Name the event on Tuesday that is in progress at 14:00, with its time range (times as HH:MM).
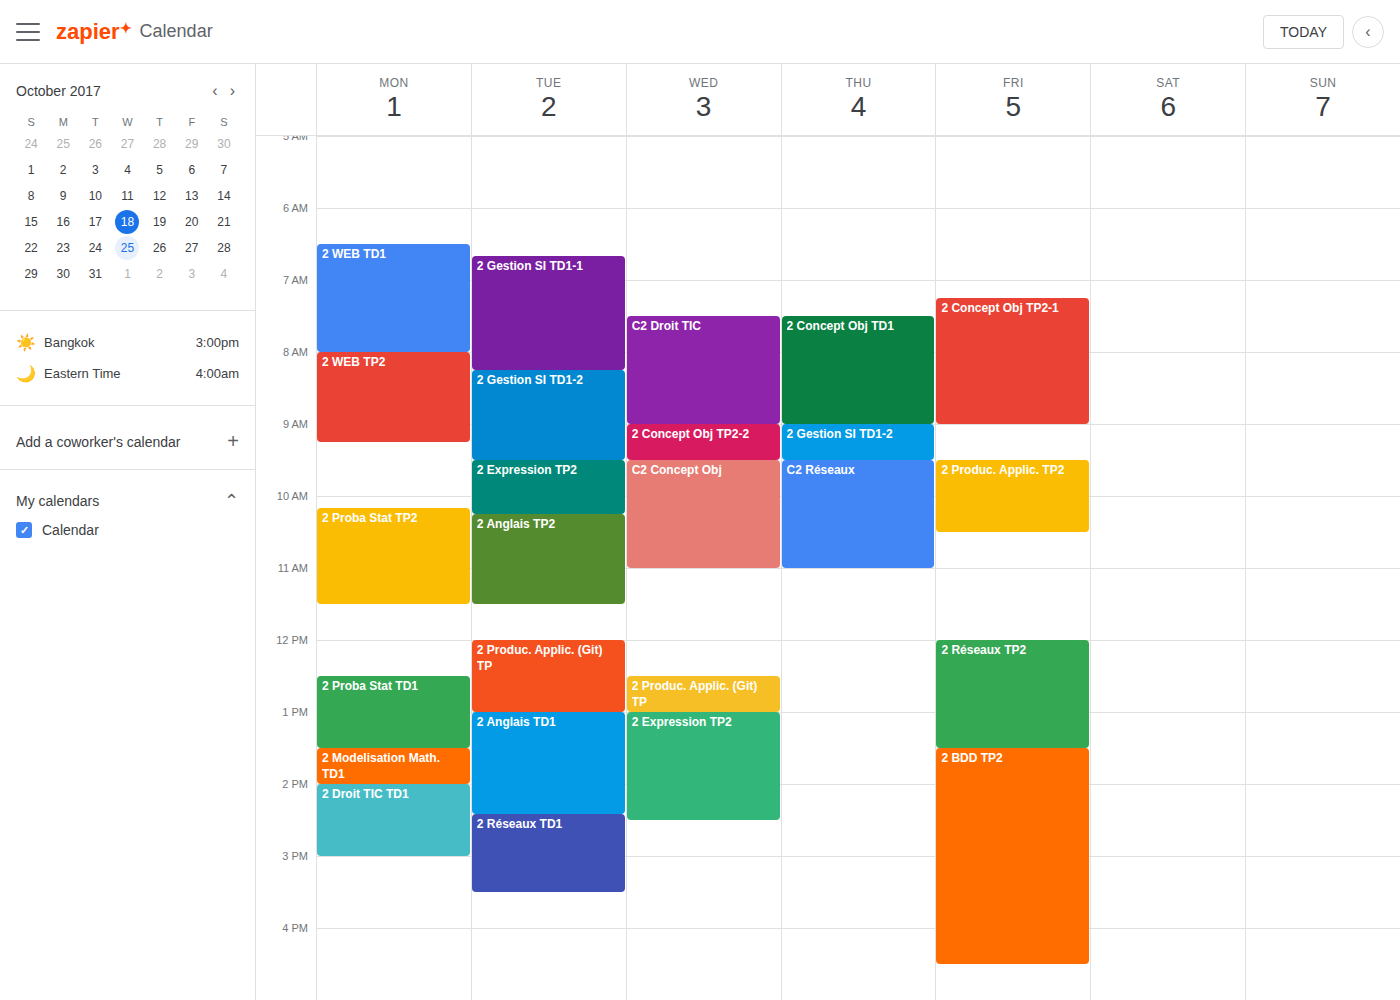
"2 Anglais TD1", 13:00 to 14:25